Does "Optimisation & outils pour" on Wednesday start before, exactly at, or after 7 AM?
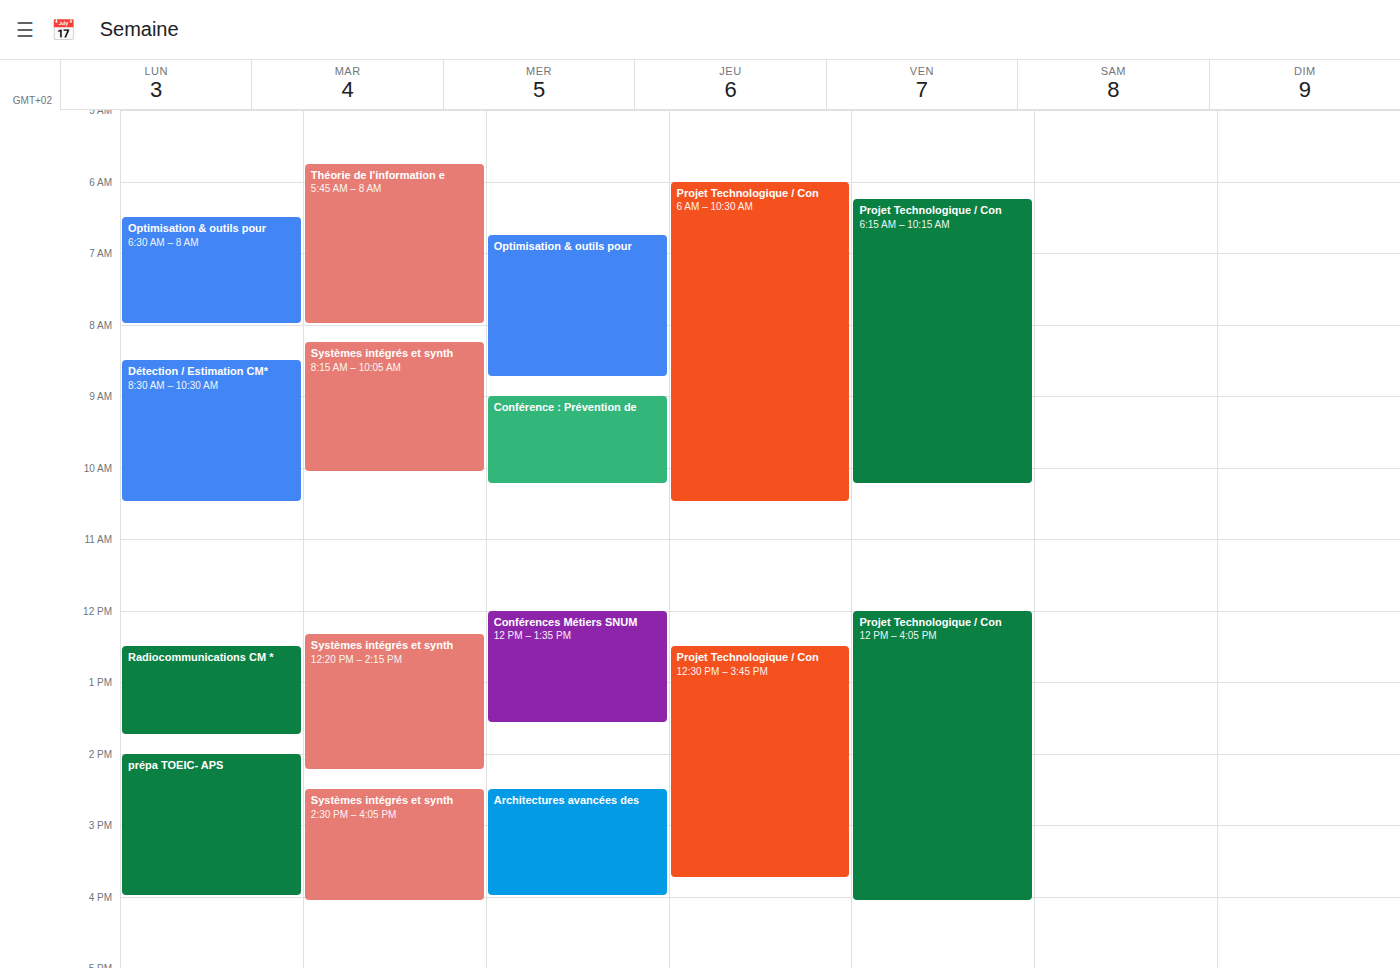
6:45 AM -- before 7 AM, 15 minutes above the 7 AM line.